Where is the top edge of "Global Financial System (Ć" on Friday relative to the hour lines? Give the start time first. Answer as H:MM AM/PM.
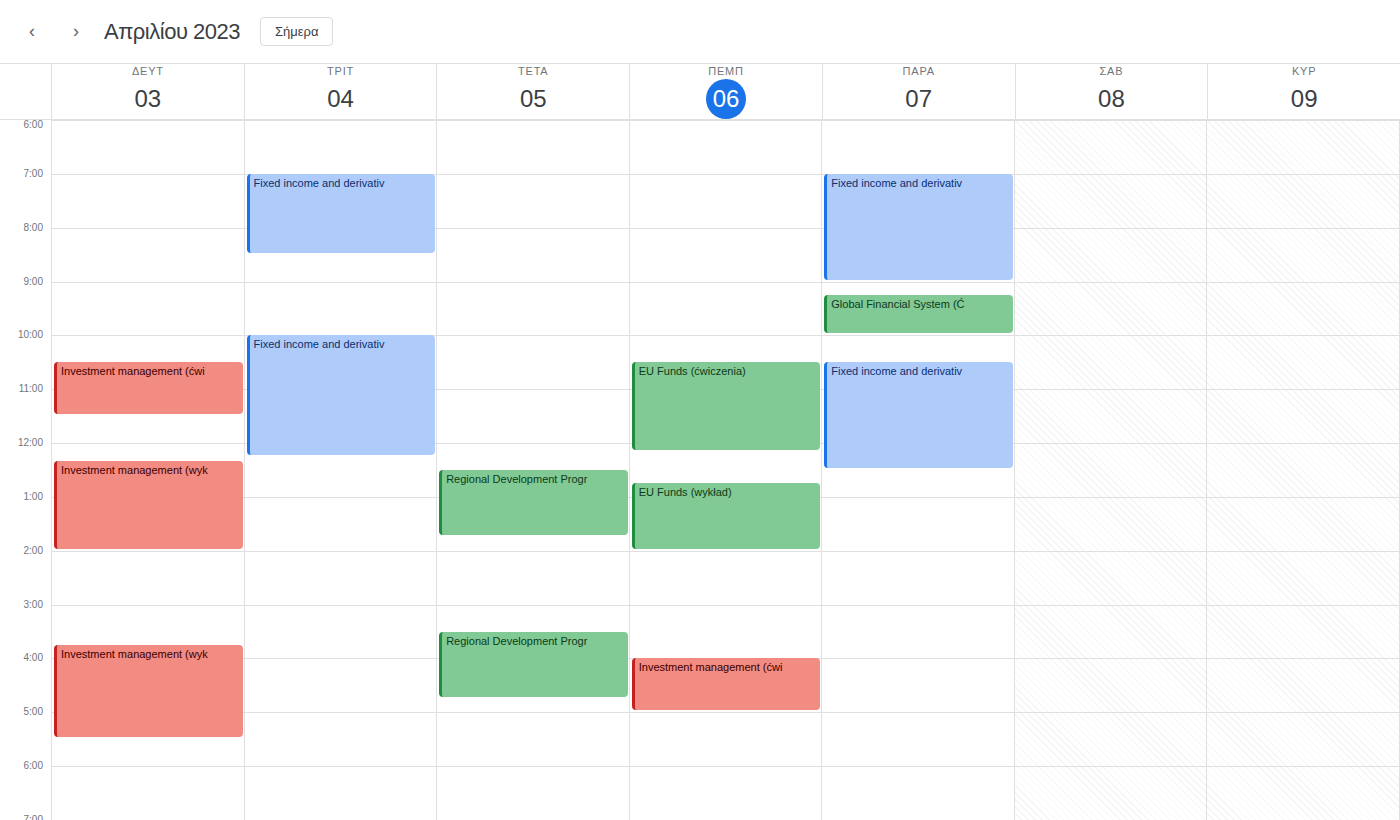
9:15 AM -- neither: a quarter of the way from the 9 AM line to the 10 AM line.